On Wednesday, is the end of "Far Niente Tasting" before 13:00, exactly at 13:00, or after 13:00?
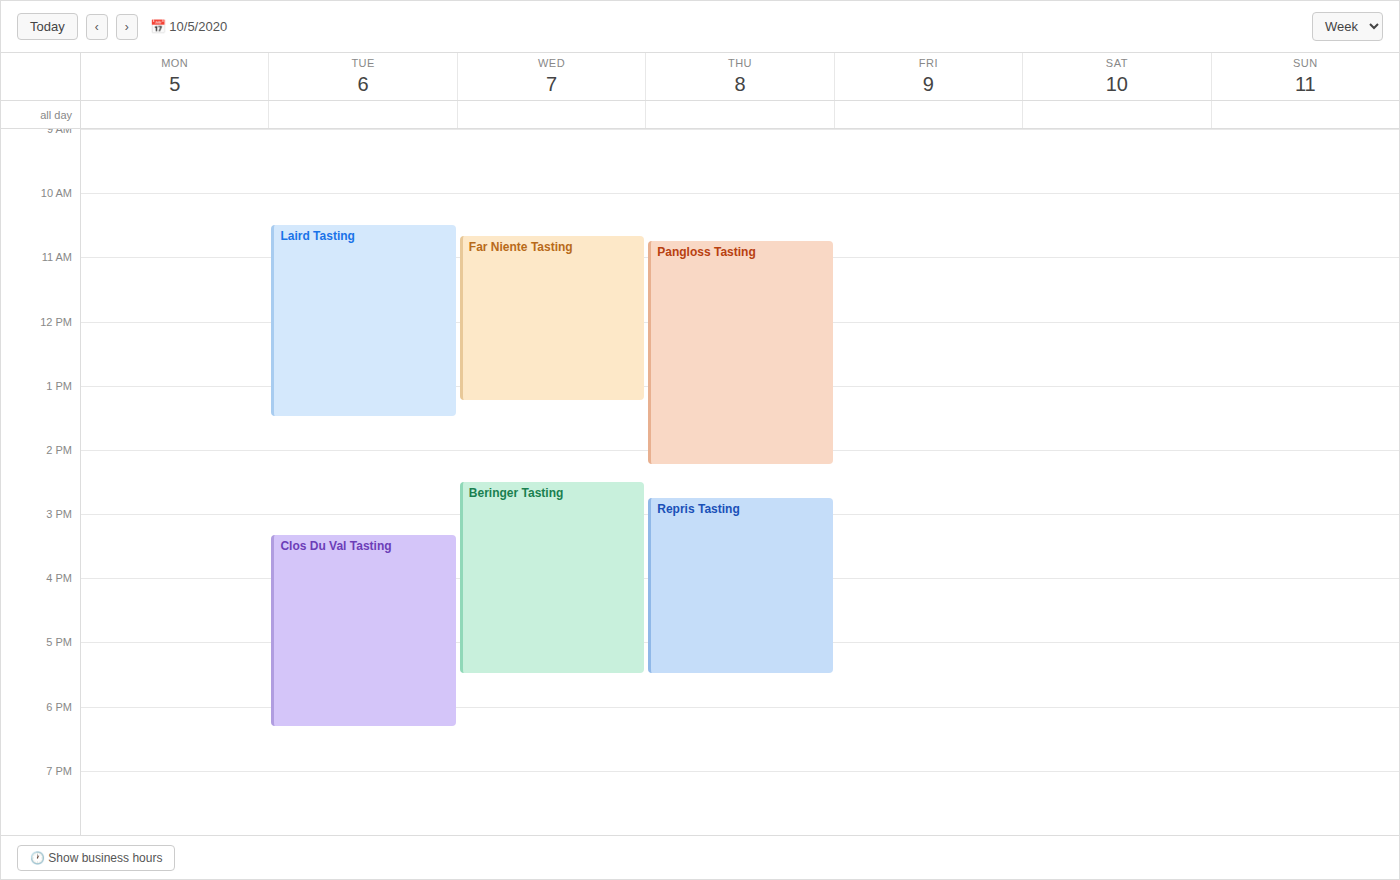
13:15 -- after 13:00, 15 minutes below the 13:00 line.